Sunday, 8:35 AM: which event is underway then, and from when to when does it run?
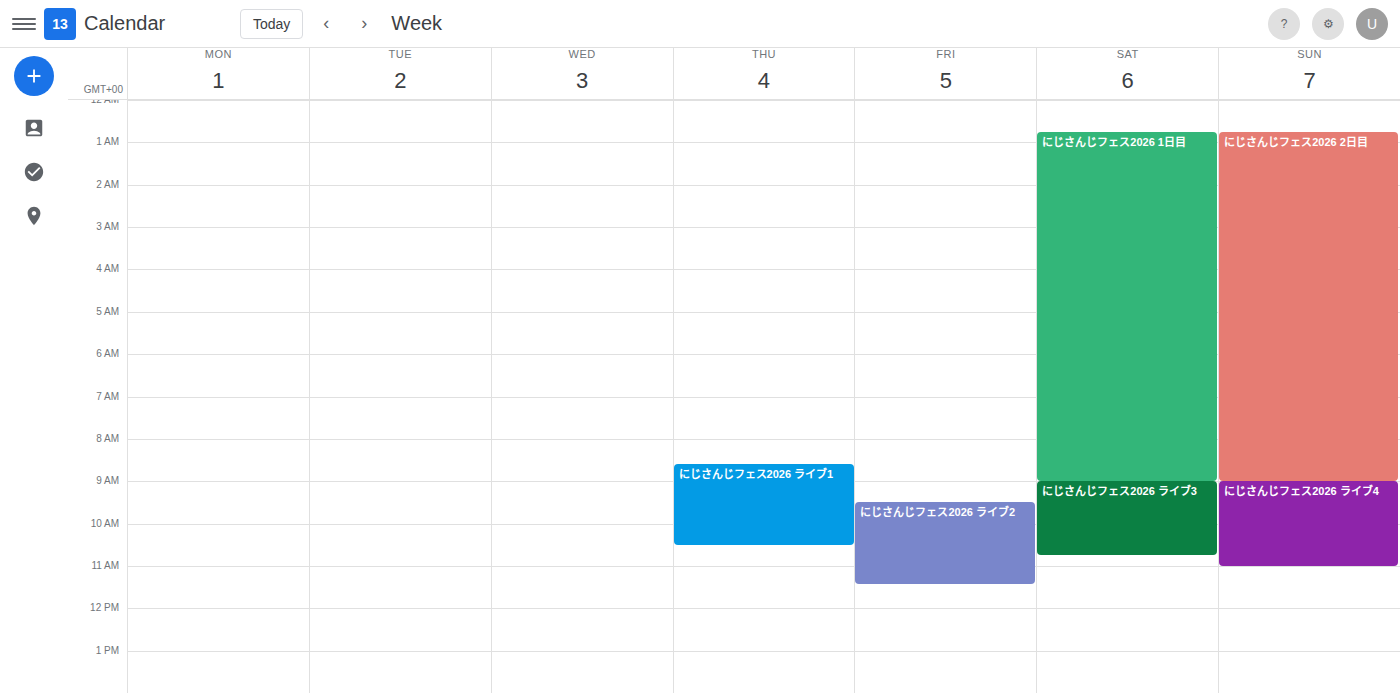
"にじさんじフェス2026 2日目", 12:45 AM to 9:00 AM